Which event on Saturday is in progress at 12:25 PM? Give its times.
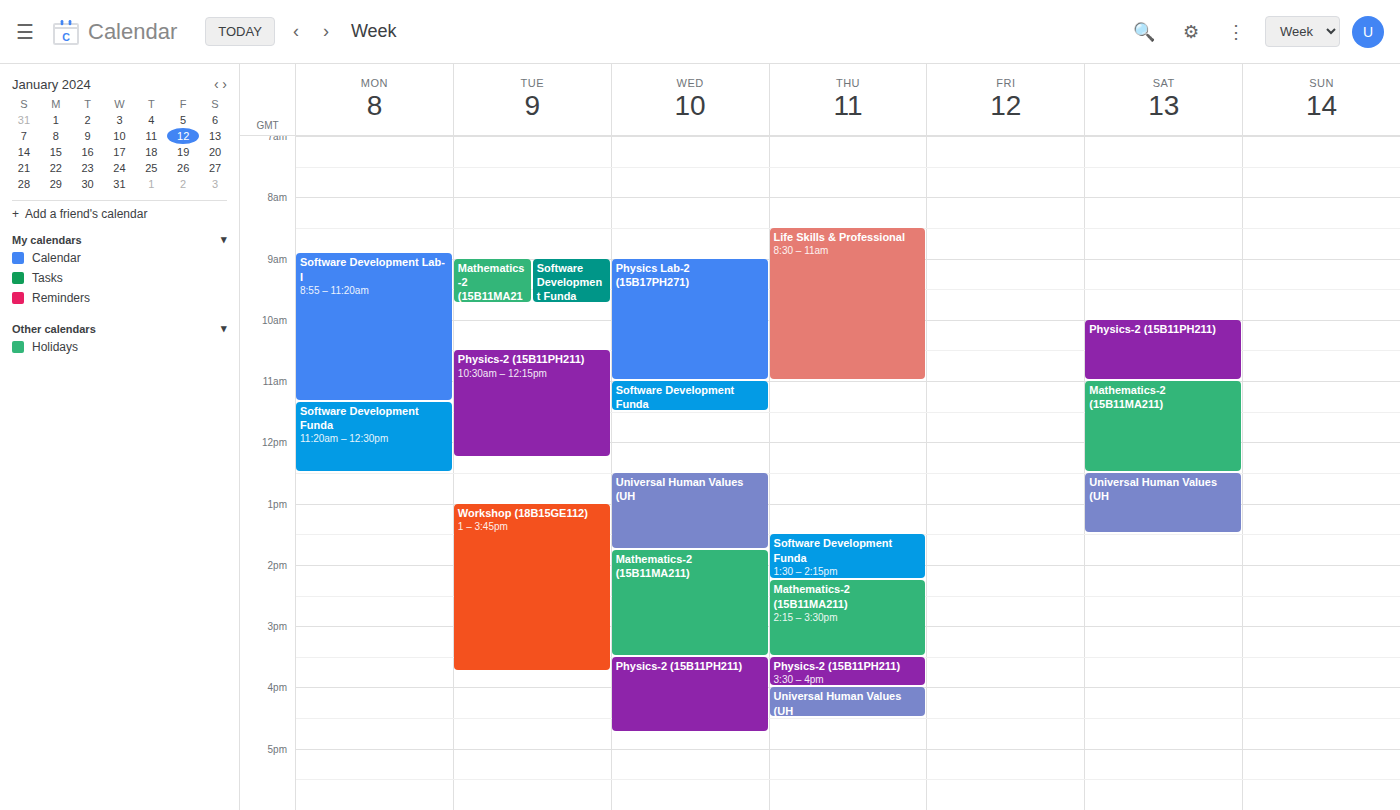
"Mathematics-2 (15B11MA211)", 11:00 AM to 12:30 PM